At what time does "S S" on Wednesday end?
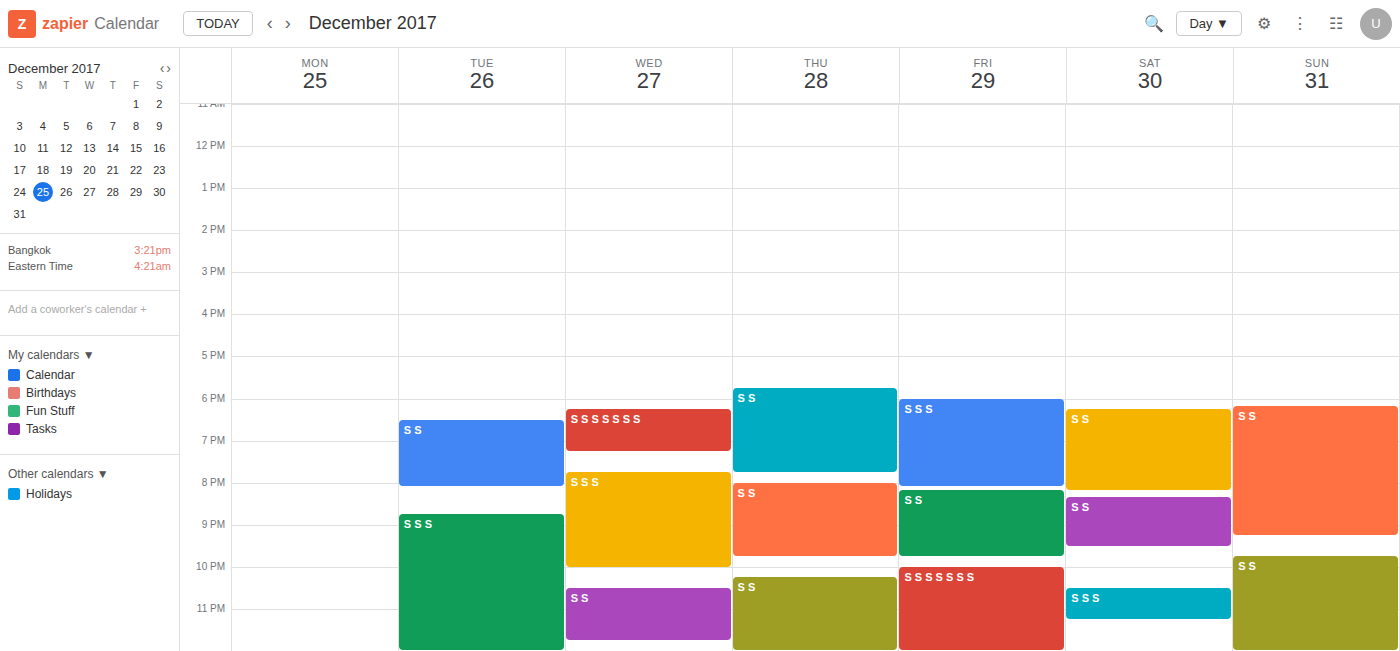
23:45